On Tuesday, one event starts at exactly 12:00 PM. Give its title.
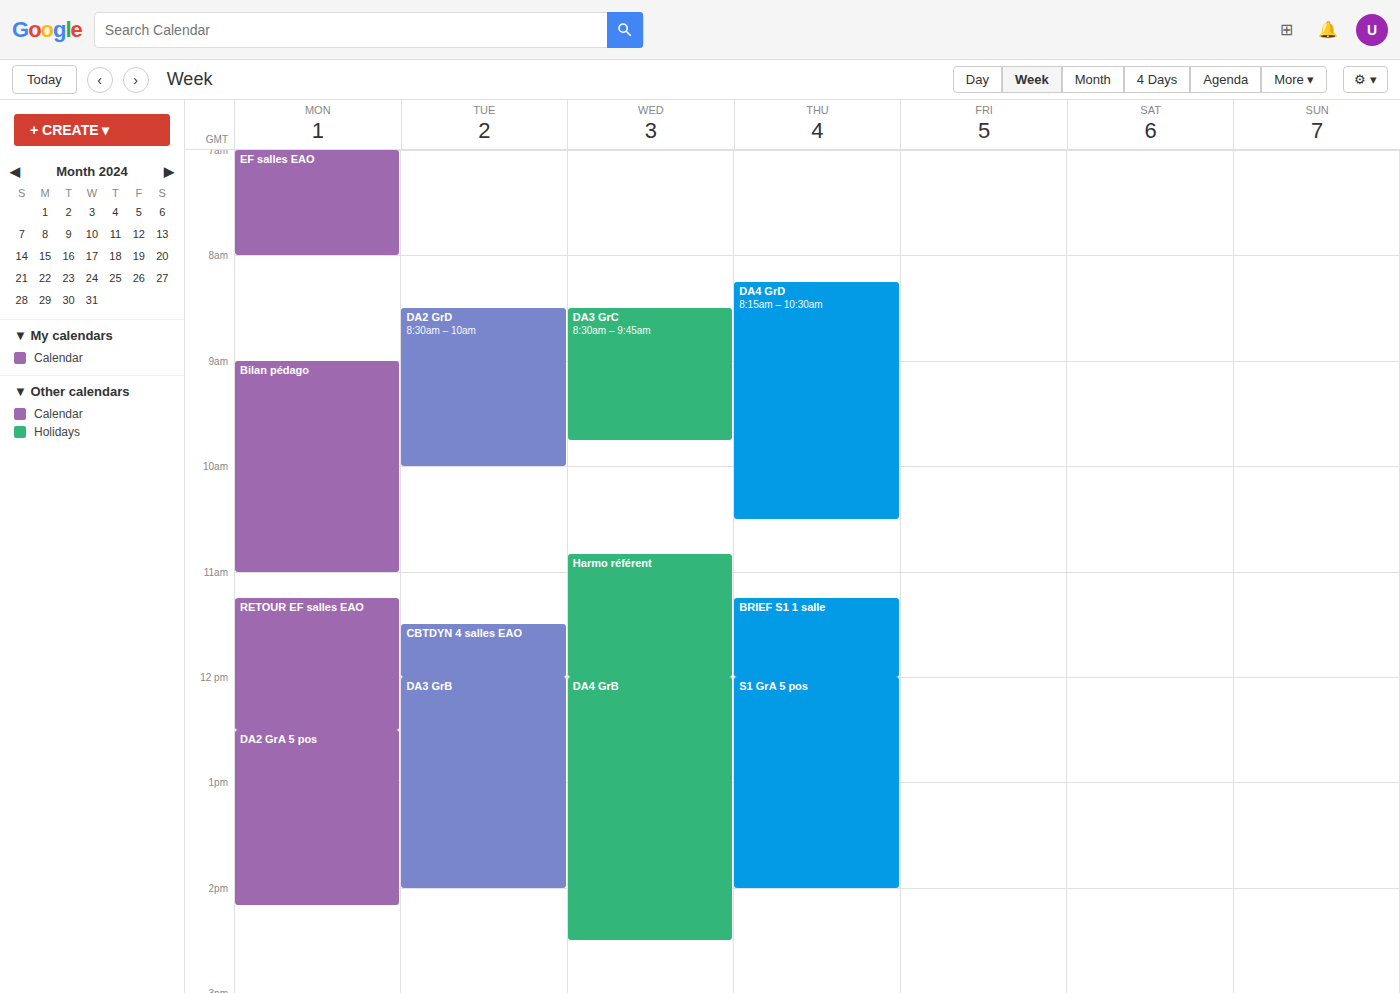
"DA3 GrB"